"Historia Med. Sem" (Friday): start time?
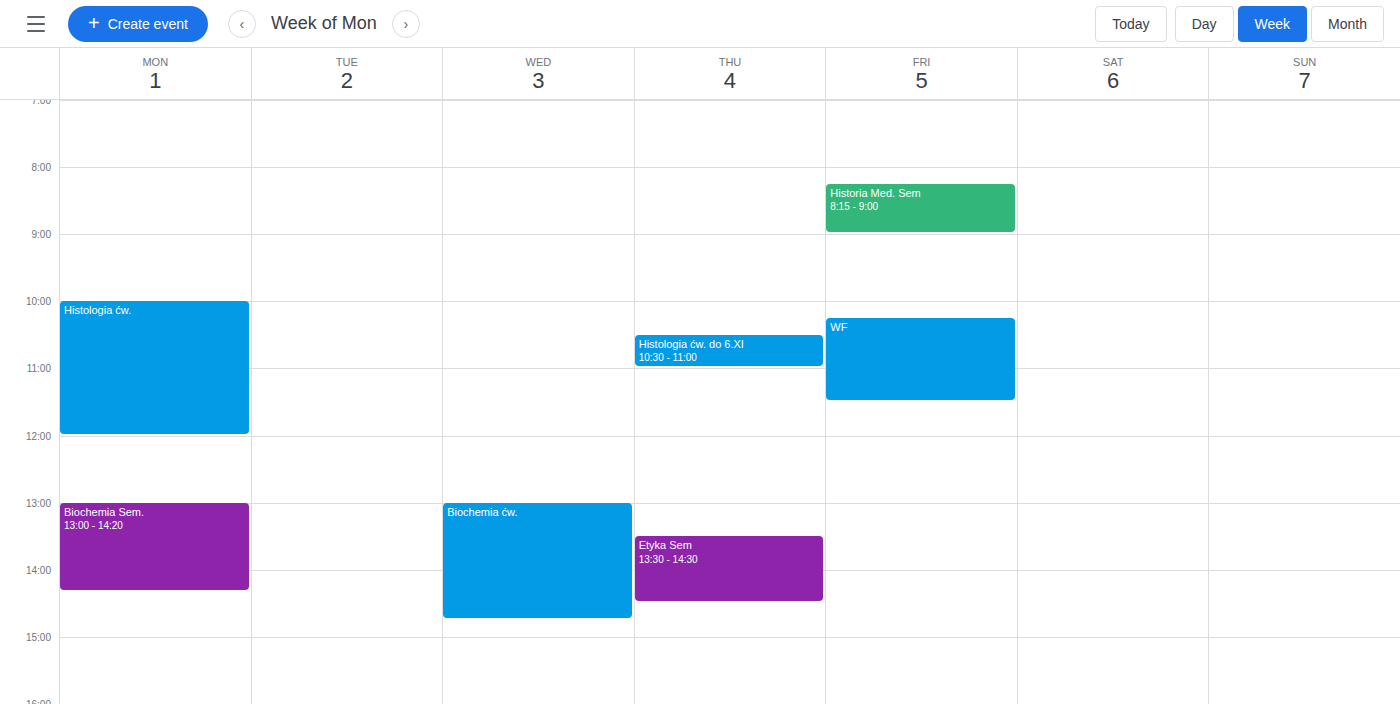
8:15 AM